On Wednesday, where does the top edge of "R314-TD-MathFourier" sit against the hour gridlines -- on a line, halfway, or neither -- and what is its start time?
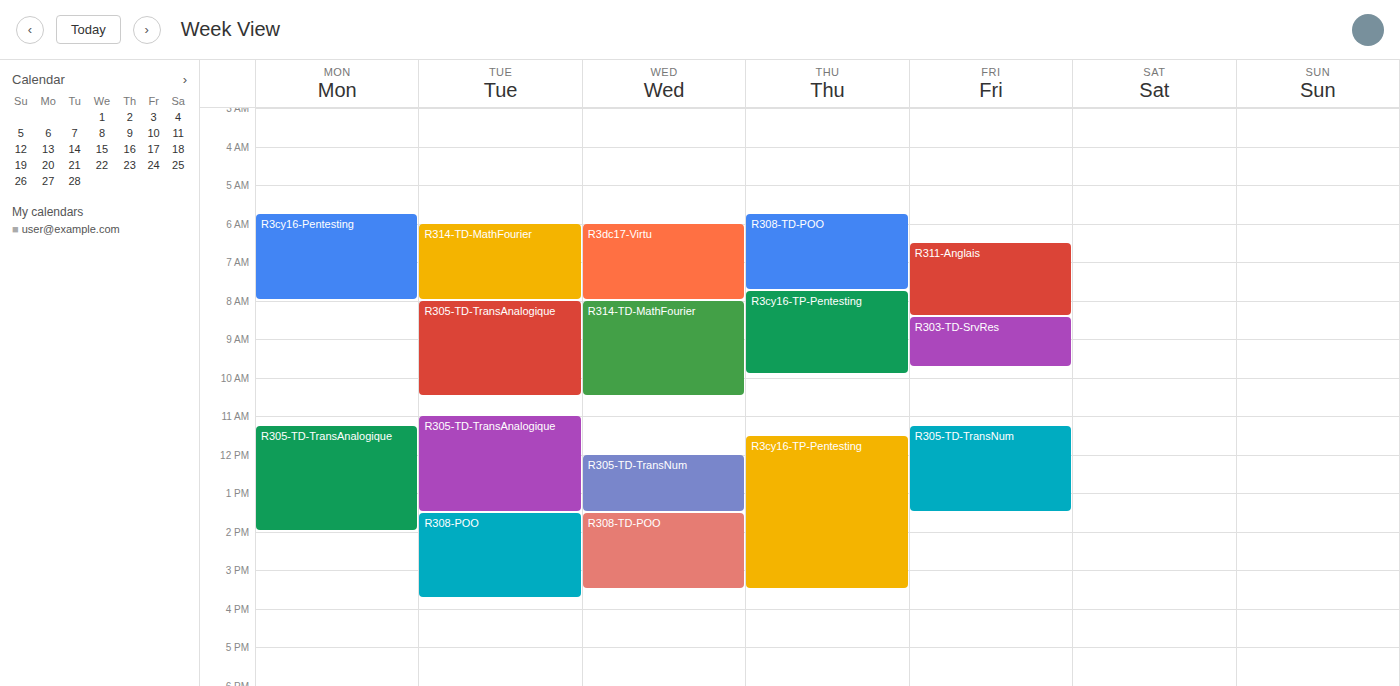
8:00 AM -- exactly on the 8 AM line.